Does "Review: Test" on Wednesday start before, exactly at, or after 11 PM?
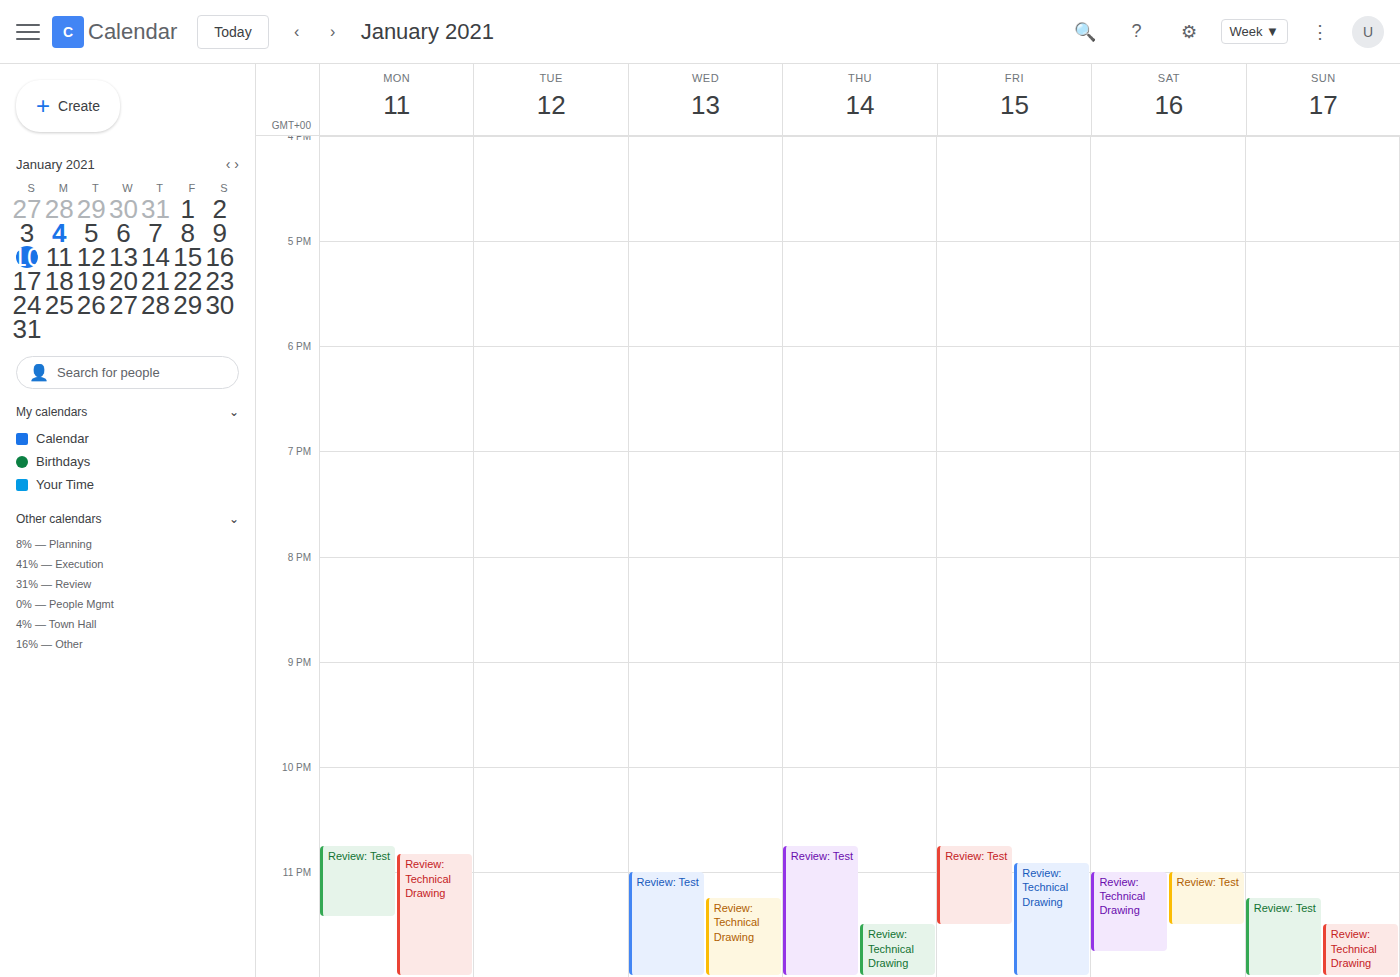
11:00 PM -- exactly at 11 PM, on the 11 PM line.